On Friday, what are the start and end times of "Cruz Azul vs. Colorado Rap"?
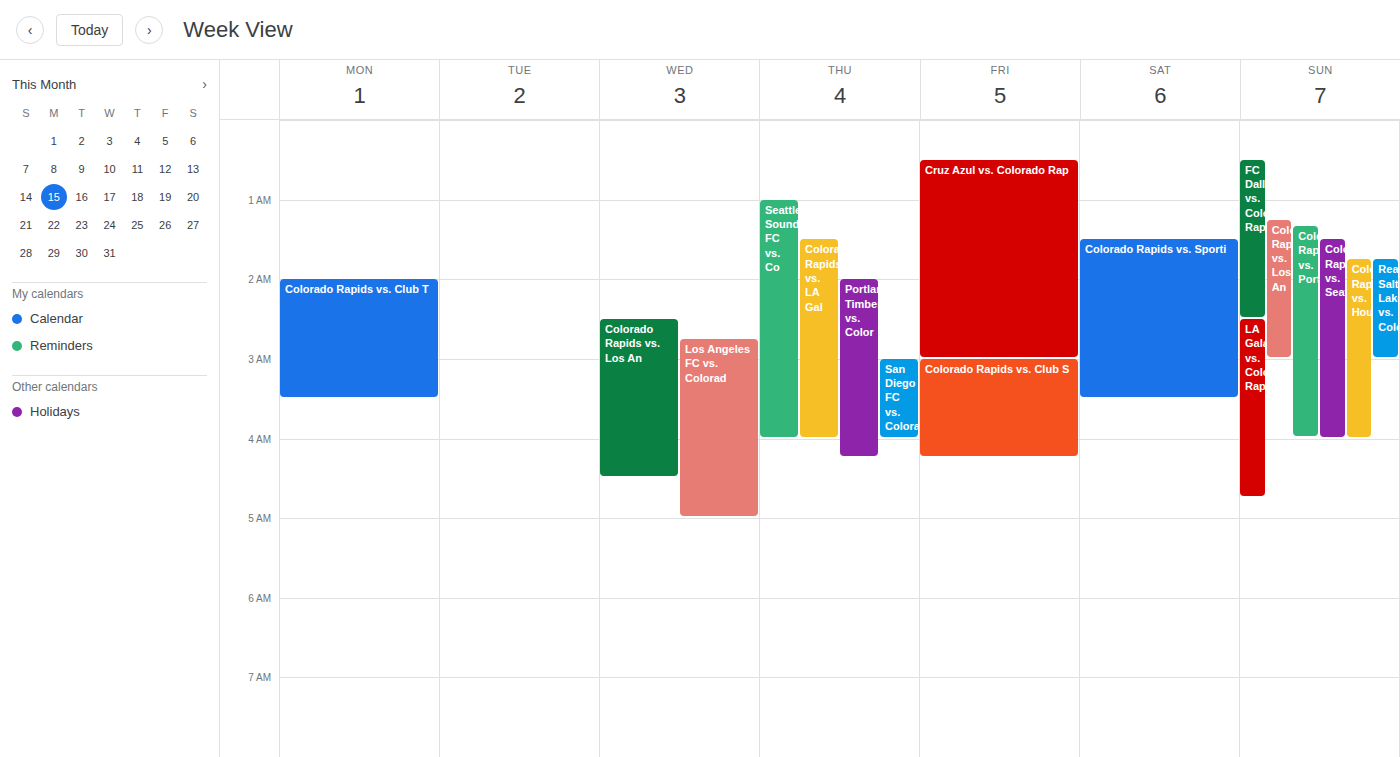
00:30 to 03:00